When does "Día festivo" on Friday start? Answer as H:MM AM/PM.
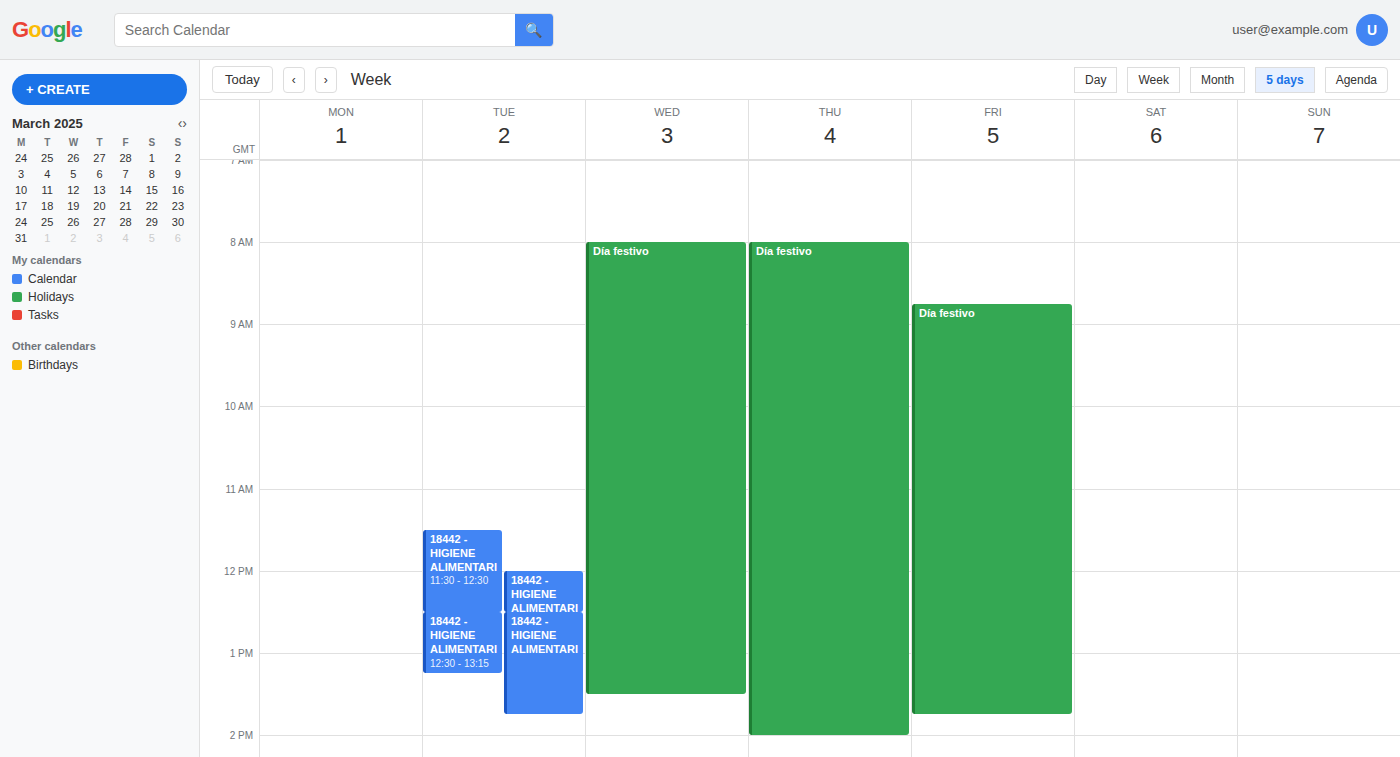
8:45 AM